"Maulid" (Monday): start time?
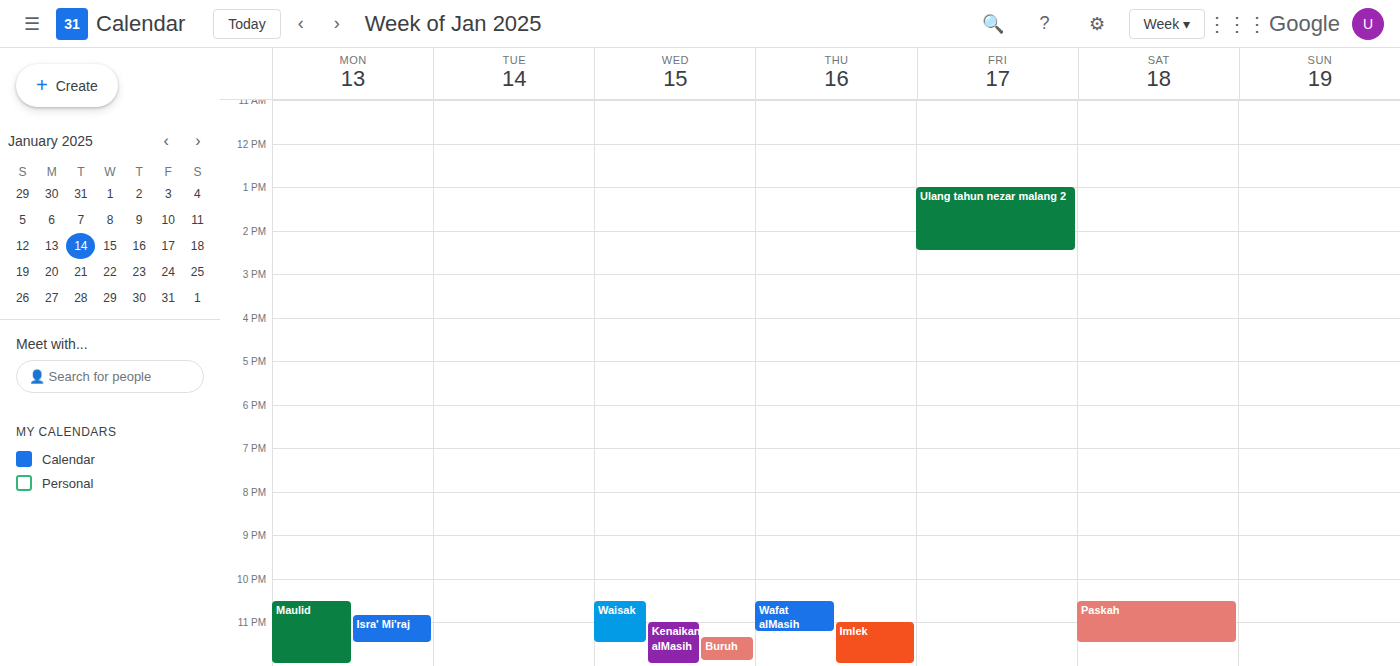
10:30 PM